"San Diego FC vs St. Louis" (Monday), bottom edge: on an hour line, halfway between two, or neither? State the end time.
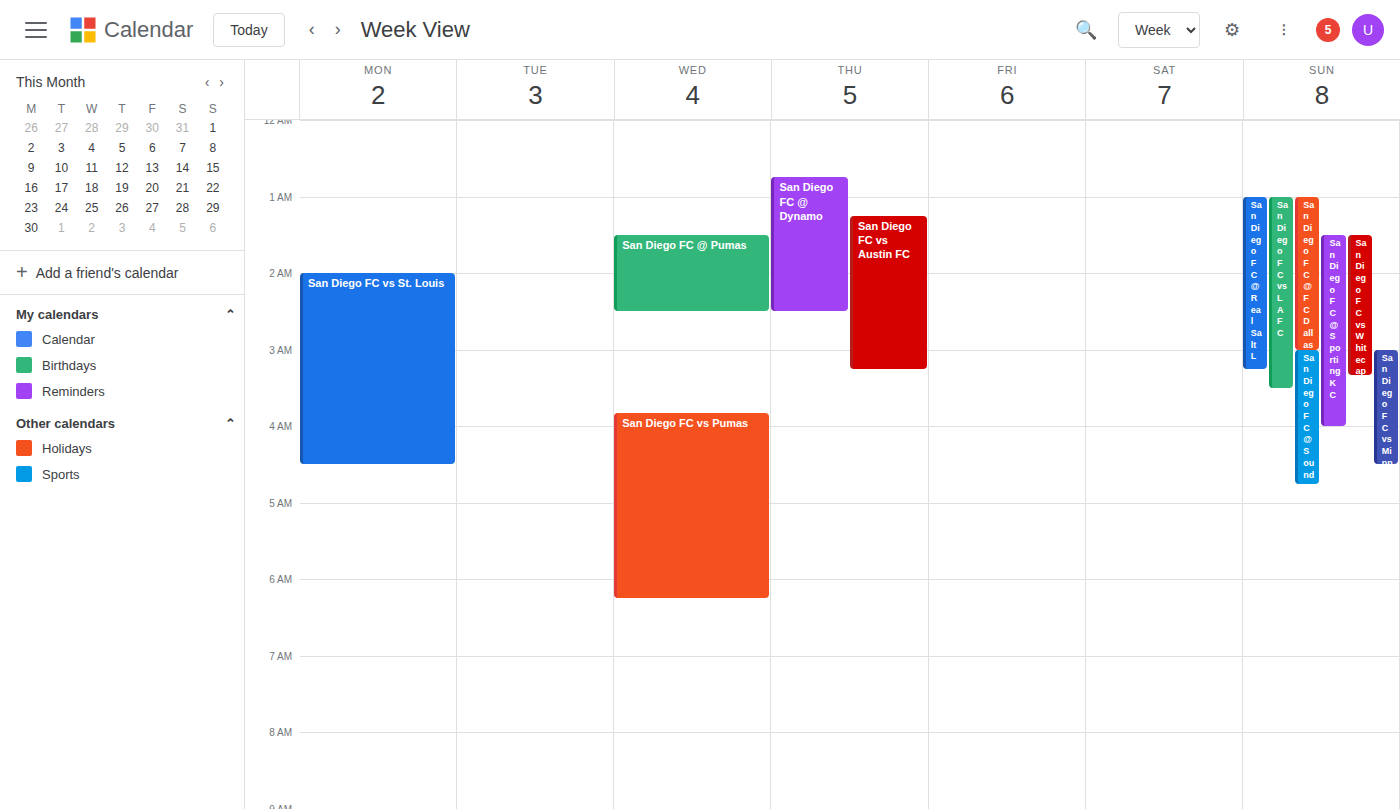
4:30 AM -- halfway between the 4 AM and 5 AM lines.